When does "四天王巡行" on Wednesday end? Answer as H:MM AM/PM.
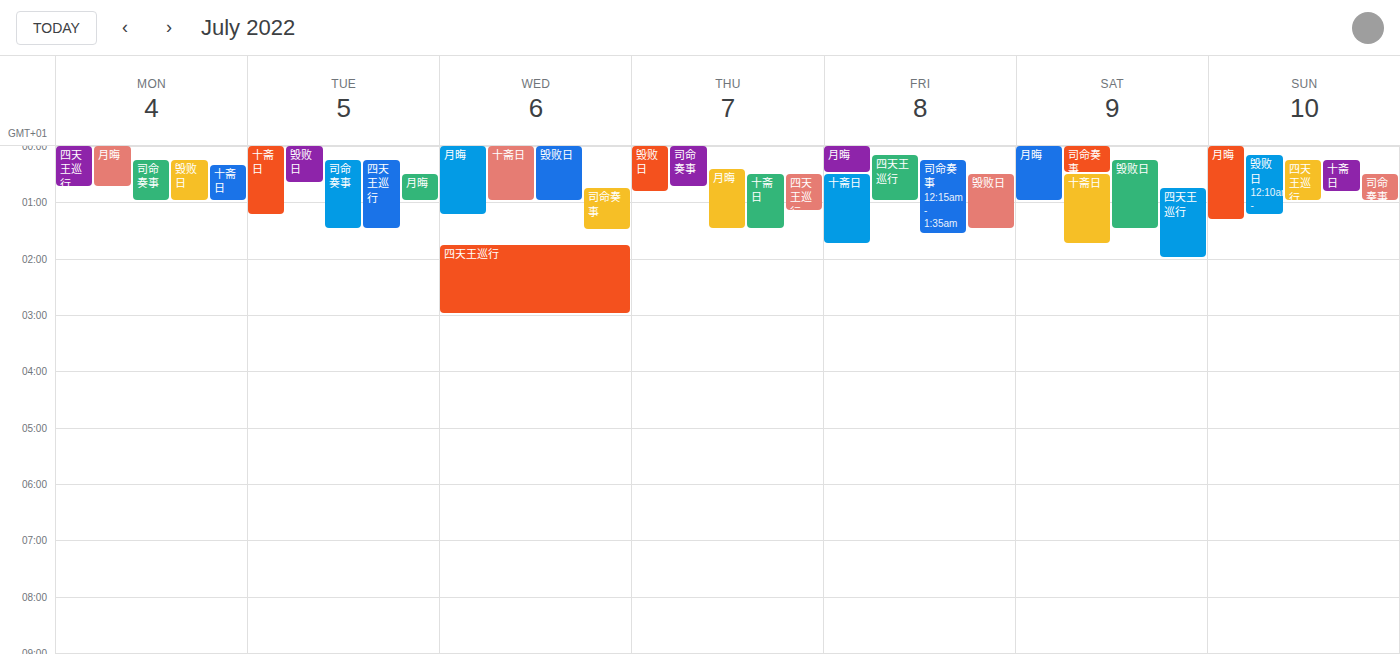
3:00 AM